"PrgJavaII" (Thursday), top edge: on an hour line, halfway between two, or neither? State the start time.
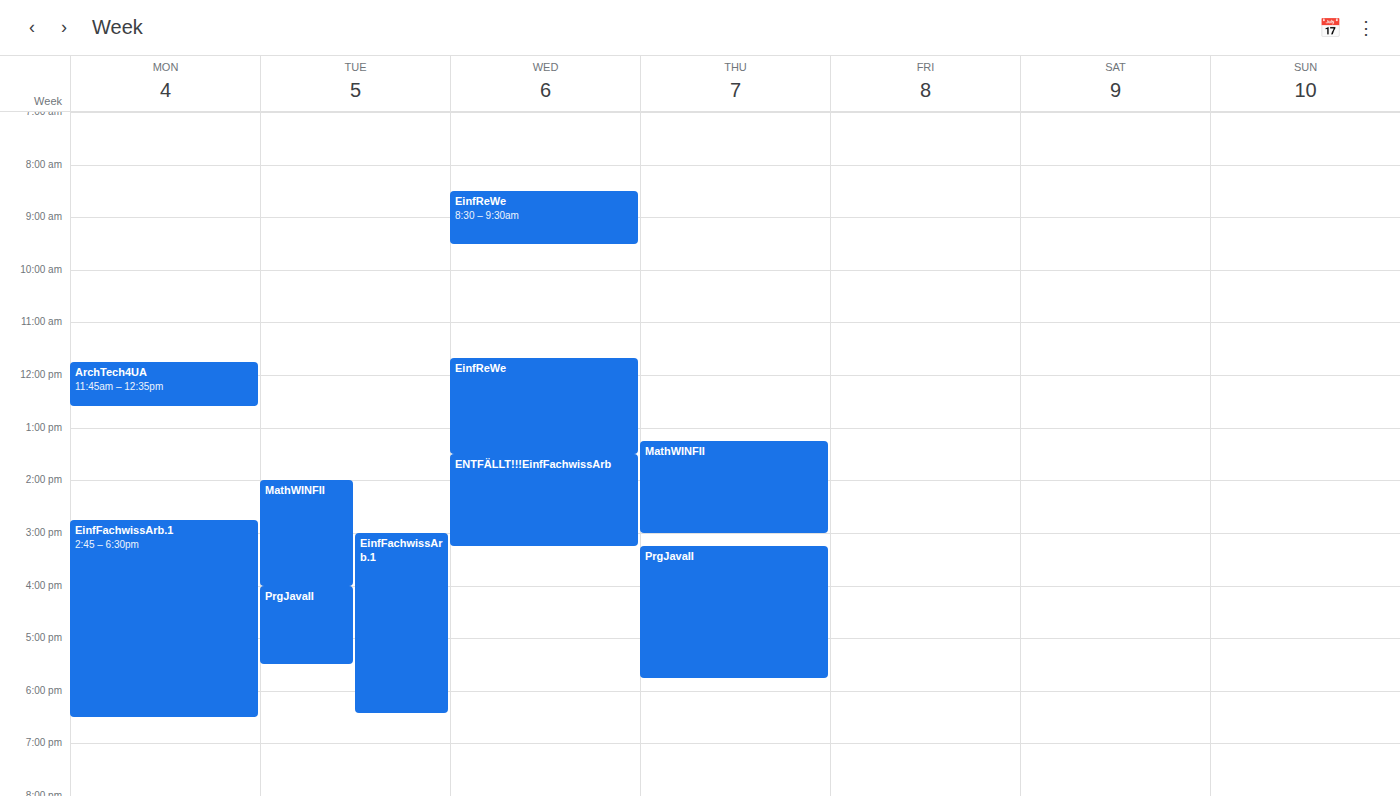
3:15 PM -- neither: a quarter of the way from the 3 PM line to the 4 PM line.